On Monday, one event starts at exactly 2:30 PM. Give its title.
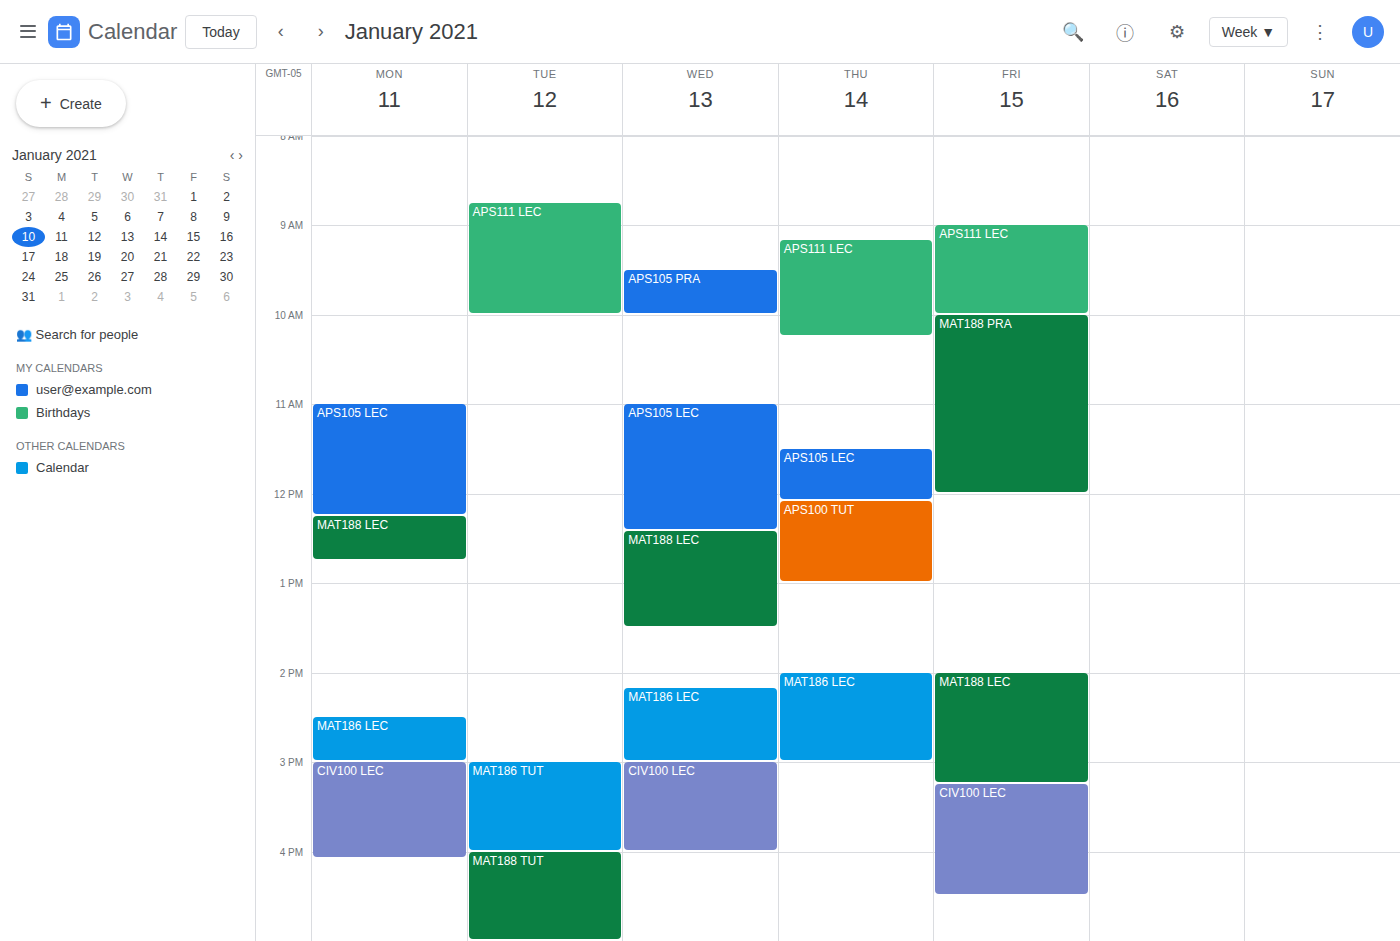
"MAT186 LEC"